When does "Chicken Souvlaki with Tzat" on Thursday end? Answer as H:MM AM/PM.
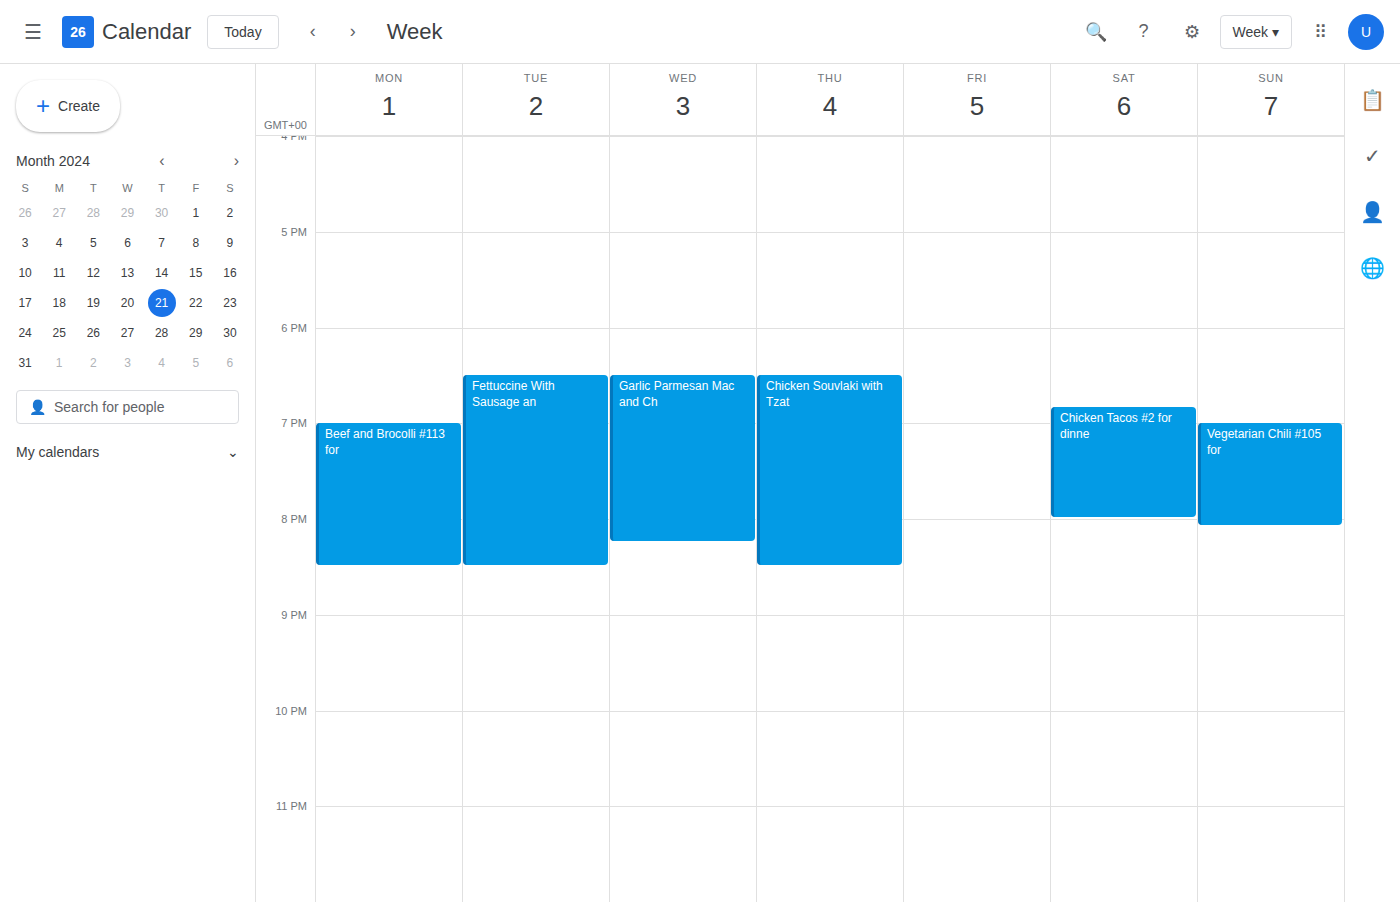
8:30 PM